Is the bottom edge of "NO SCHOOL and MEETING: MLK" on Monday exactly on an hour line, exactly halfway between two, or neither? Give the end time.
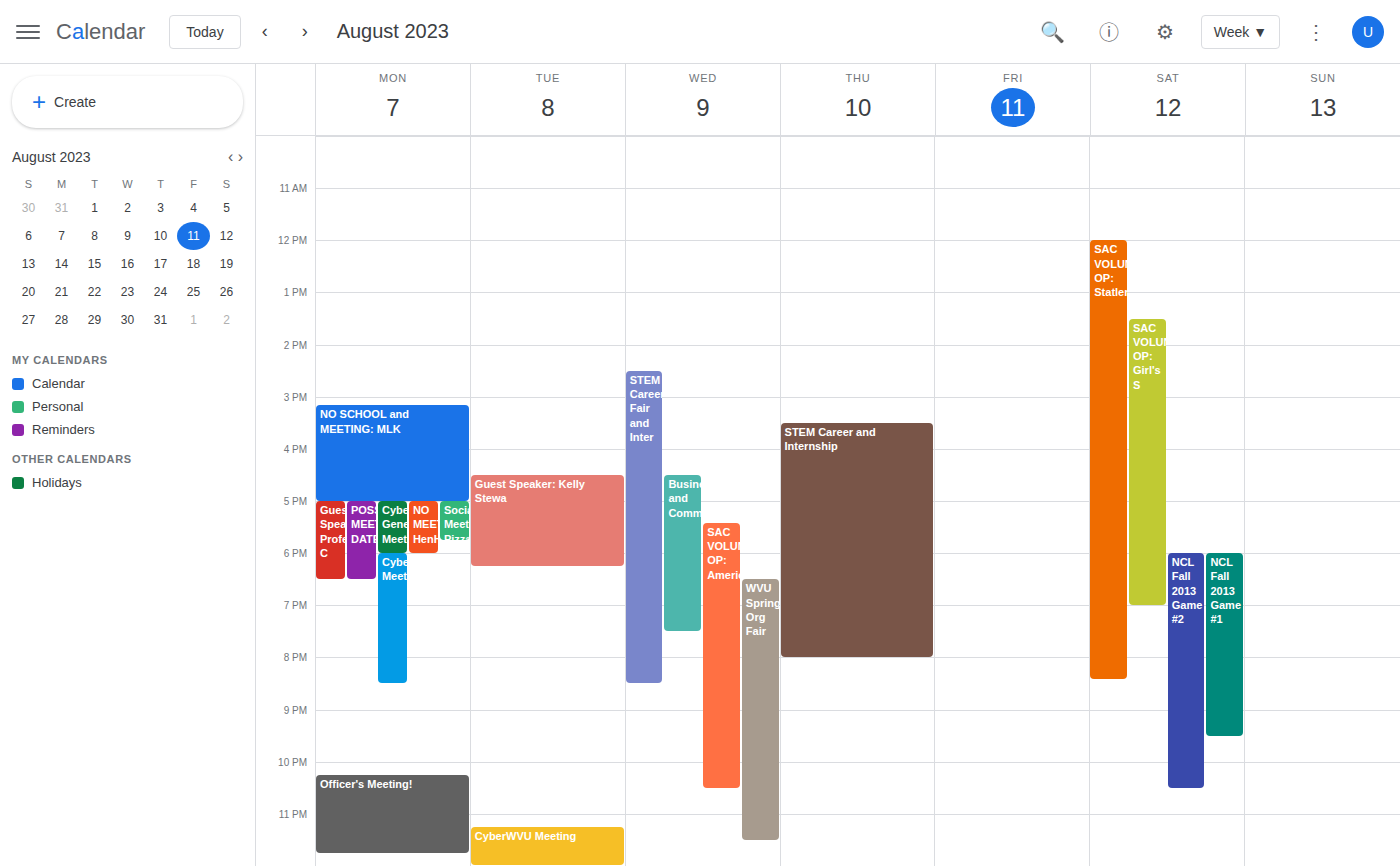
5:00 PM -- exactly on the 5 PM line.